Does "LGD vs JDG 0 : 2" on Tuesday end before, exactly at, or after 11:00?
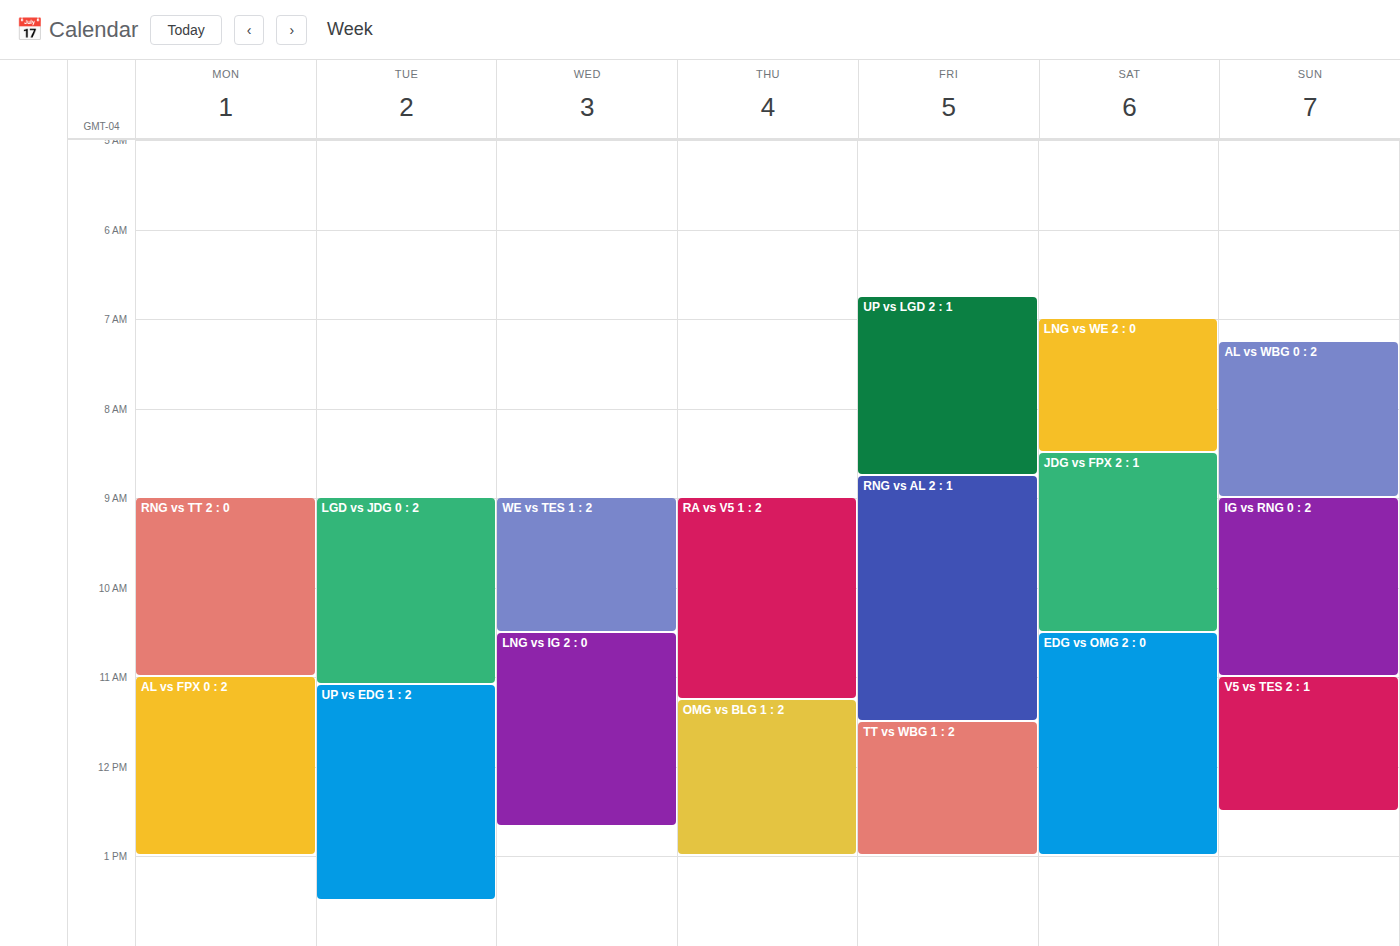
11:05 -- after 11:00, 5 minutes below the 11:00 line.